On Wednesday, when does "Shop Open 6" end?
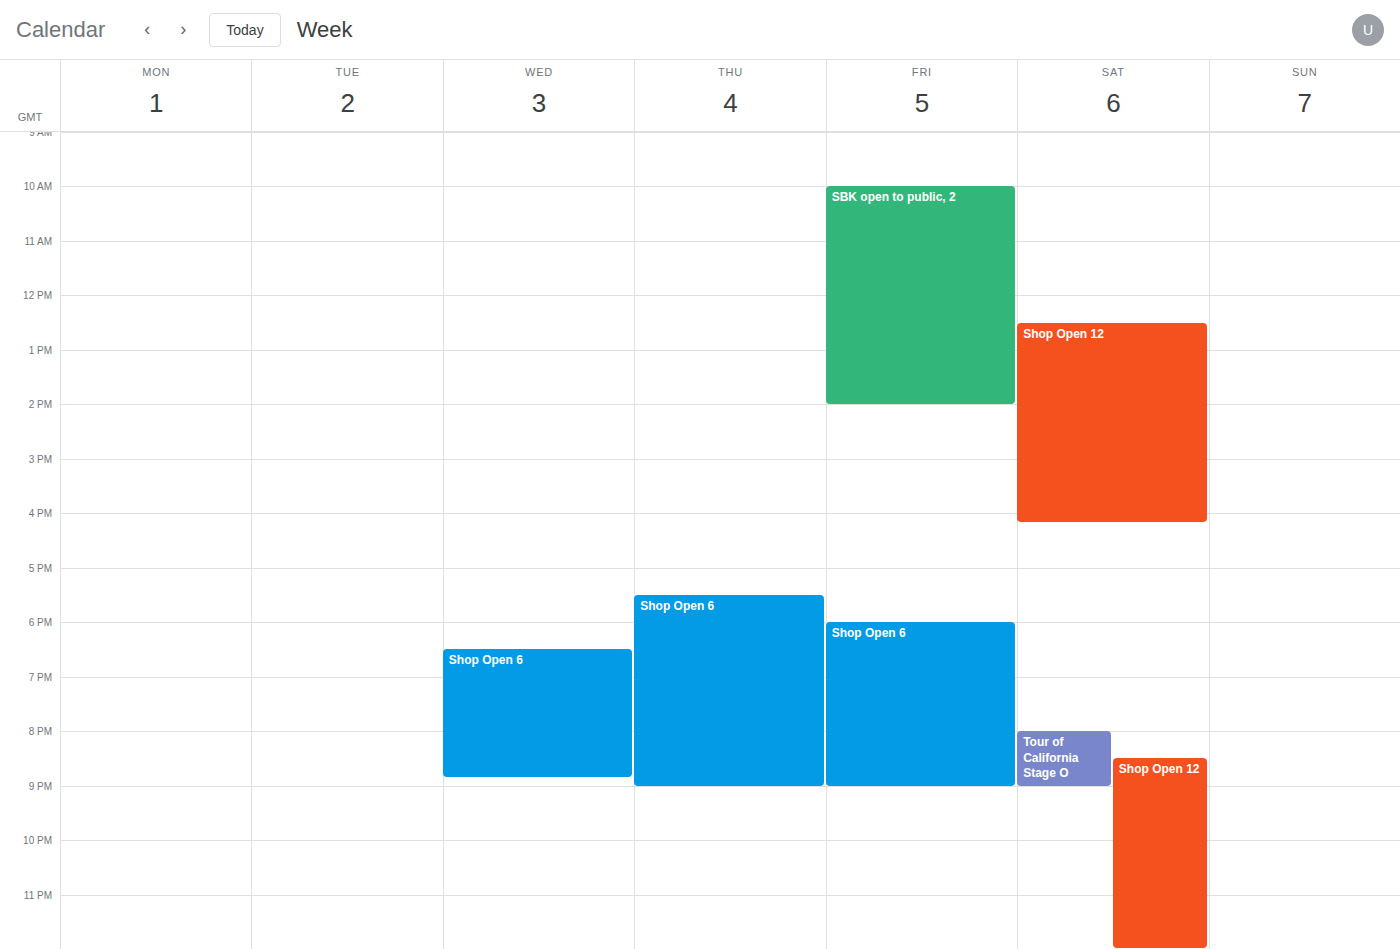
8:50 PM